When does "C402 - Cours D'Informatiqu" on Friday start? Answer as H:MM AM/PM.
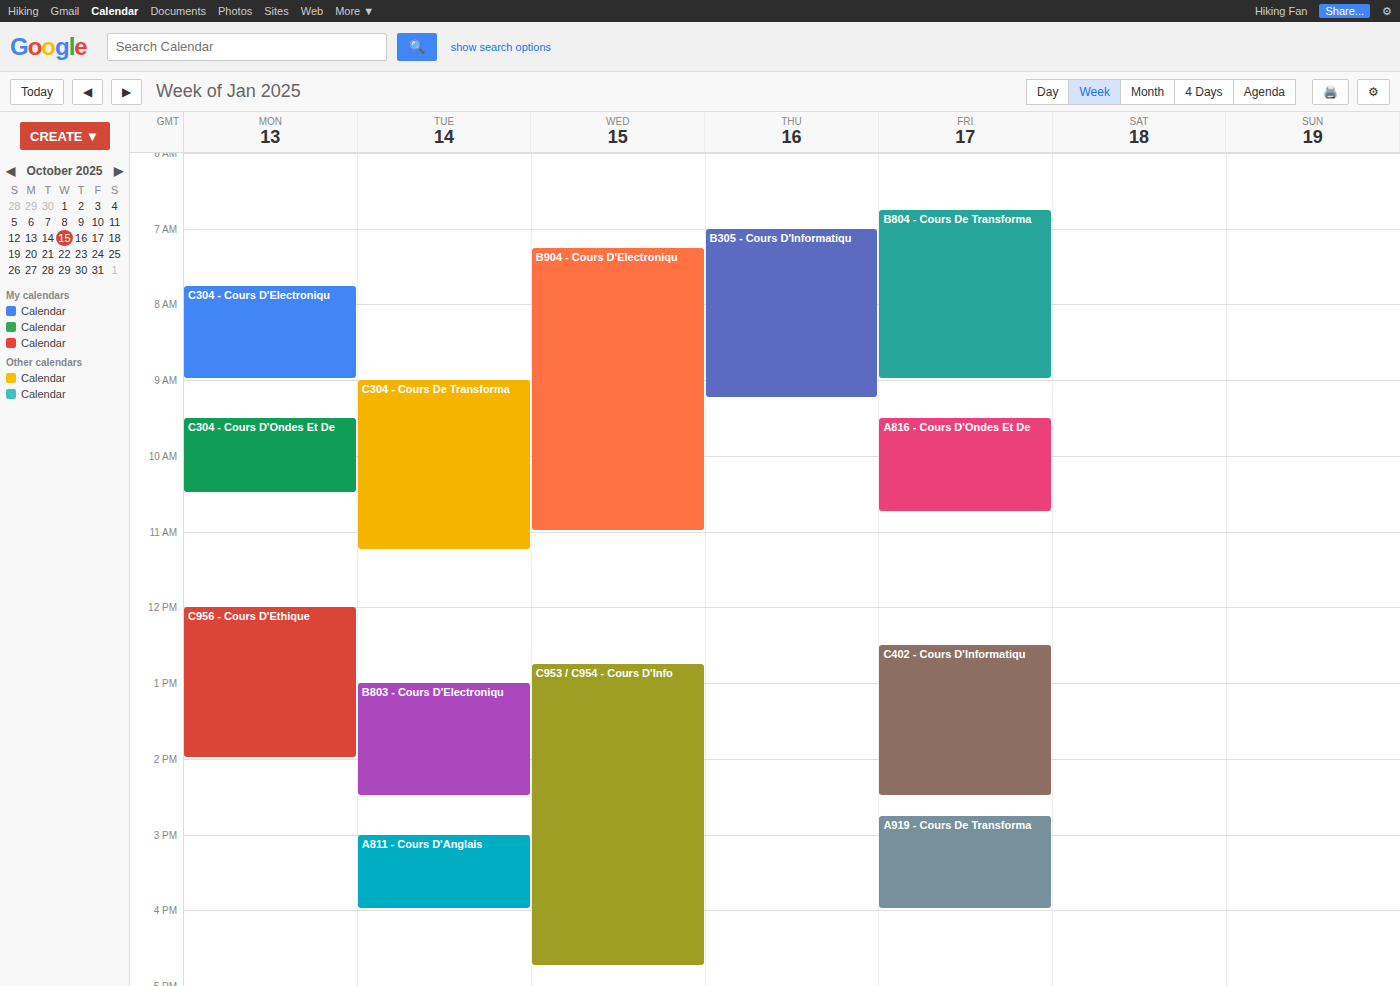
12:30 PM